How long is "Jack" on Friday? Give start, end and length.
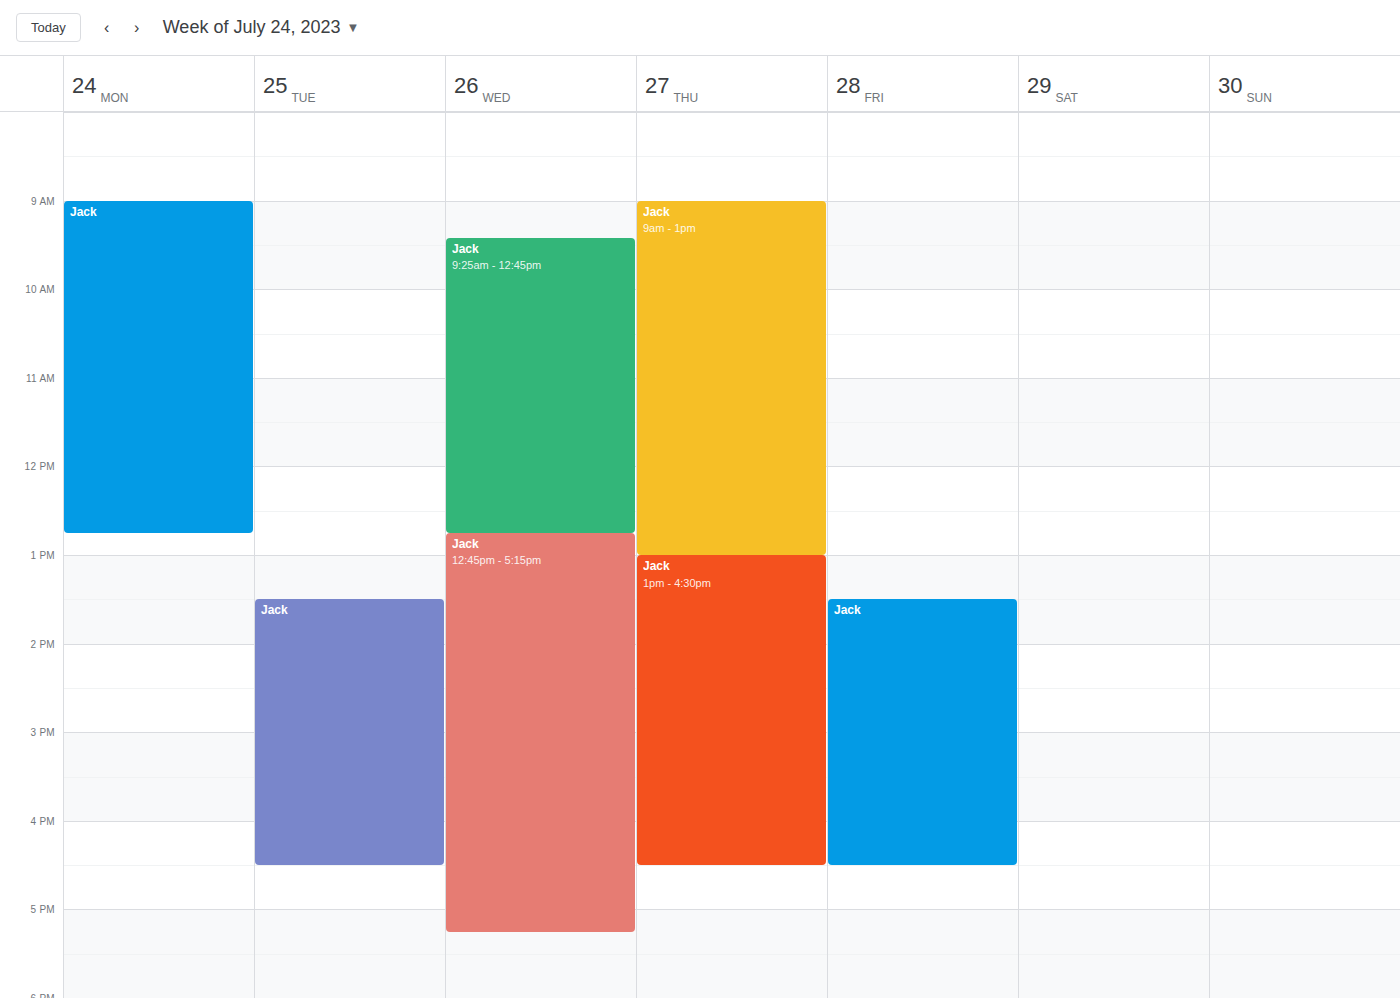
1:30 PM to 4:30 PM, 3 hours